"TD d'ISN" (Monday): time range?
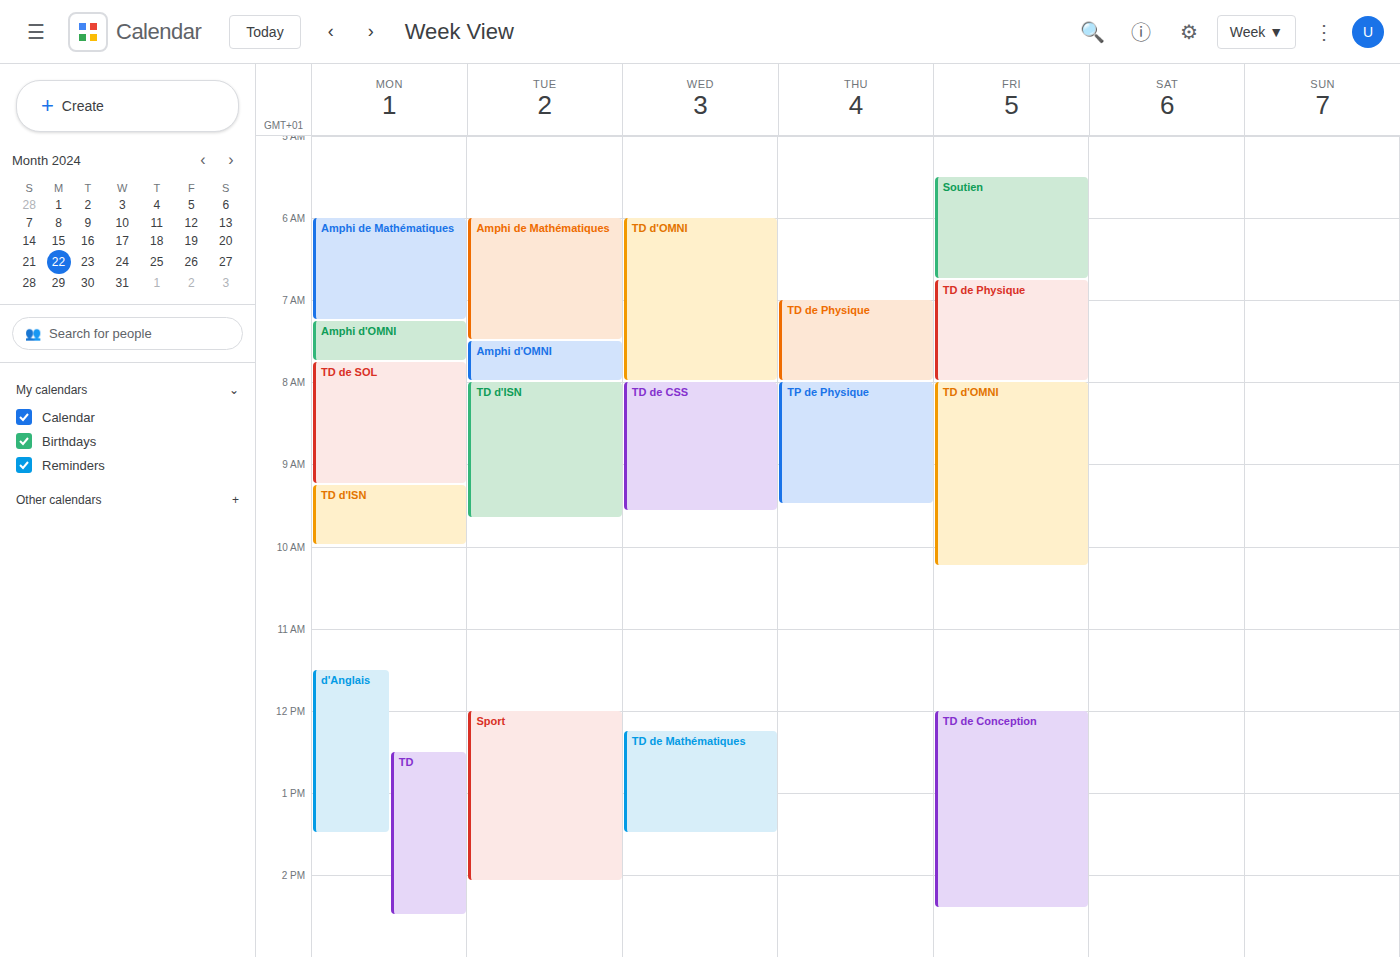
9:15 AM to 10:00 AM